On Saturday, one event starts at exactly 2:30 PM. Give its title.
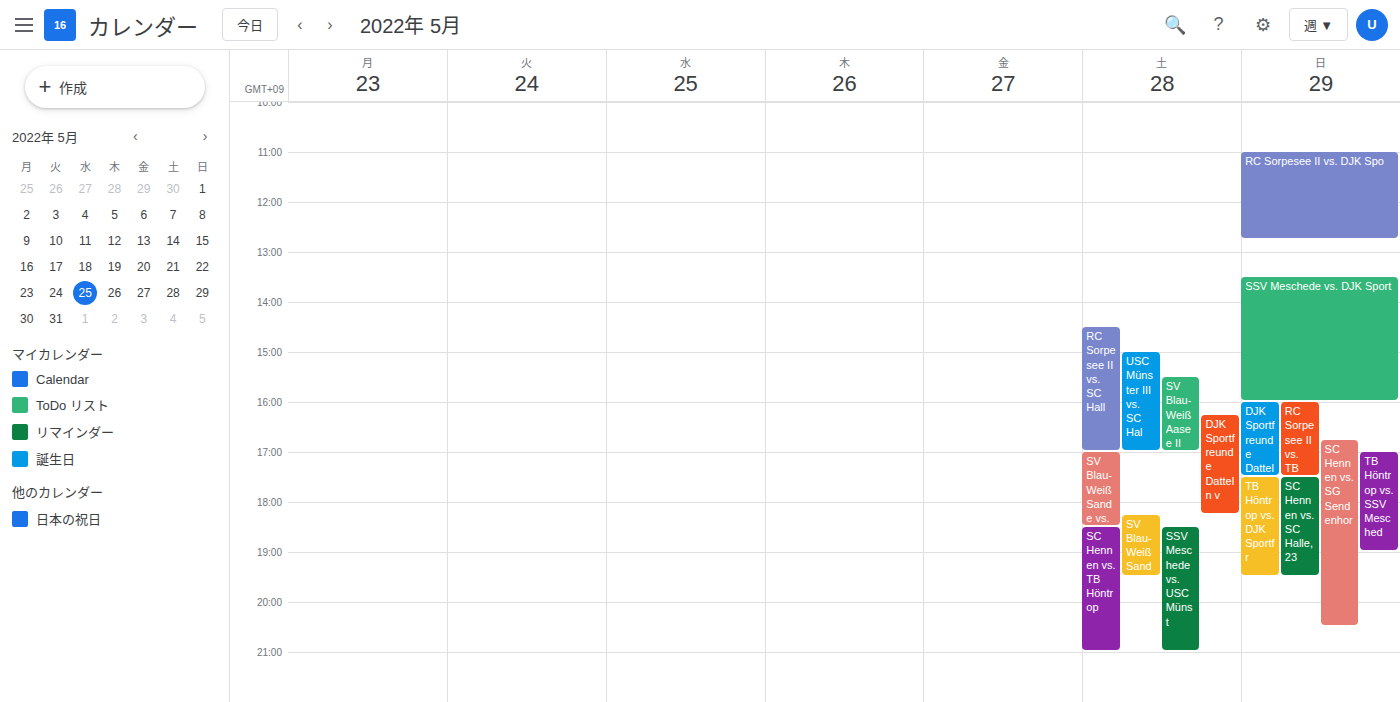
"RC Sorpesee II vs. SC Hall"